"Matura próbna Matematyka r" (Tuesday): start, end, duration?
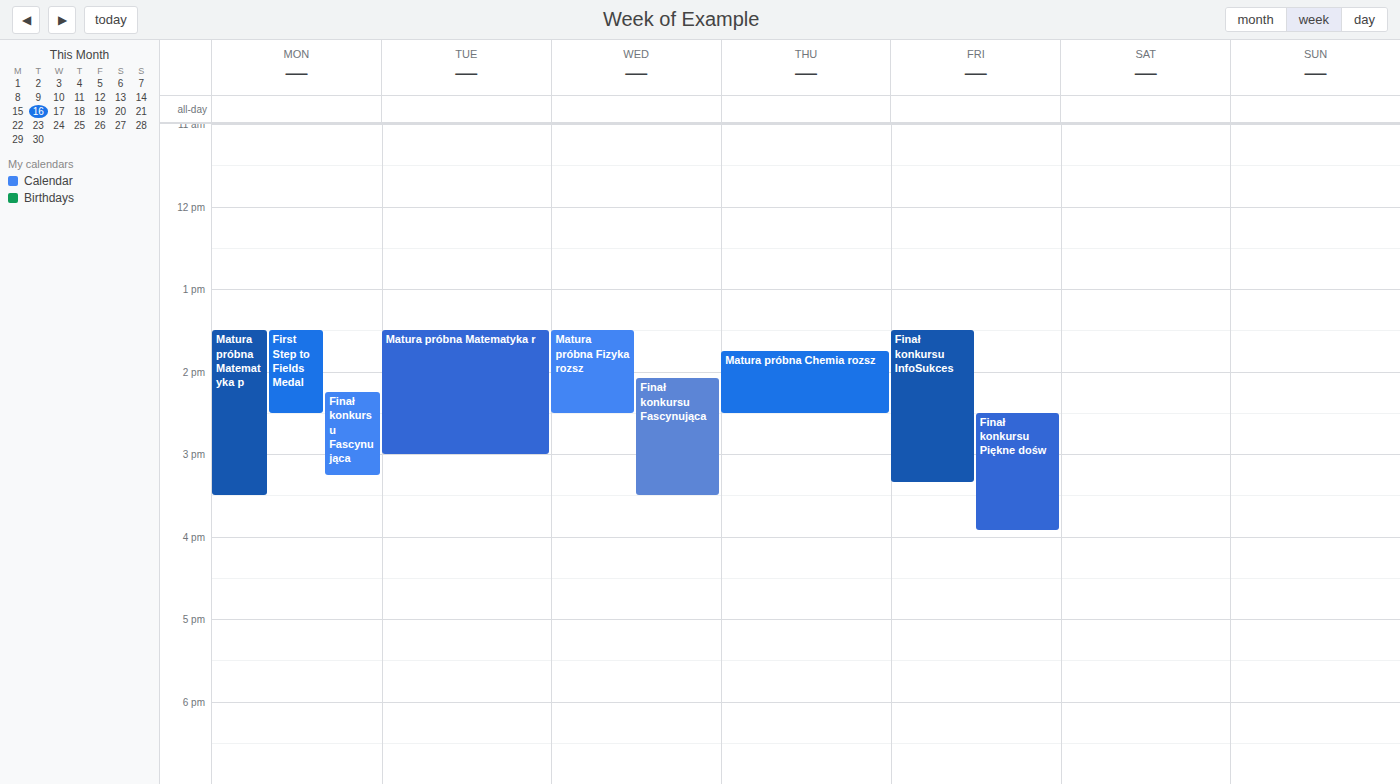
13:30 to 15:00, 1 hour 30 minutes